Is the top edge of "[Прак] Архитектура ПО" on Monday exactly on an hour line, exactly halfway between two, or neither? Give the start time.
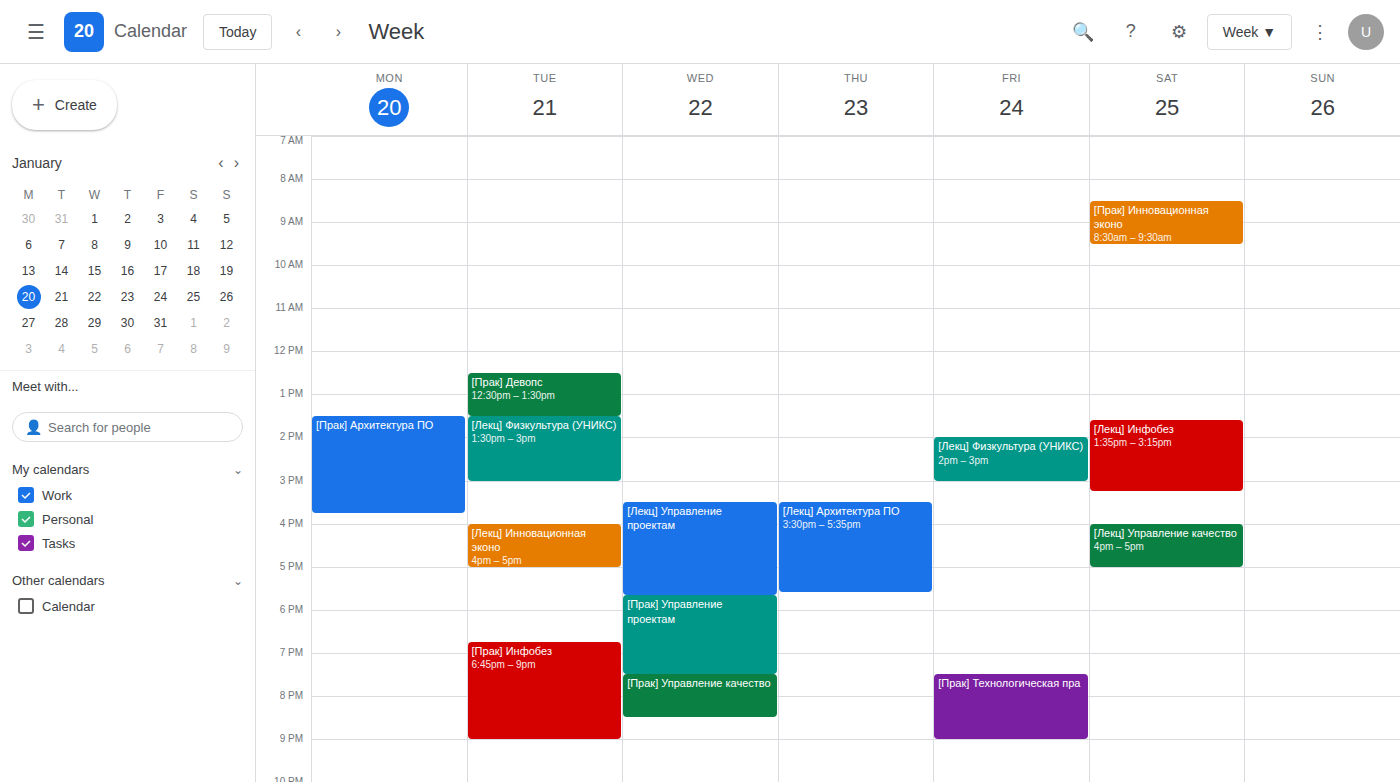
1:30 PM -- halfway between the 1 PM and 2 PM lines.